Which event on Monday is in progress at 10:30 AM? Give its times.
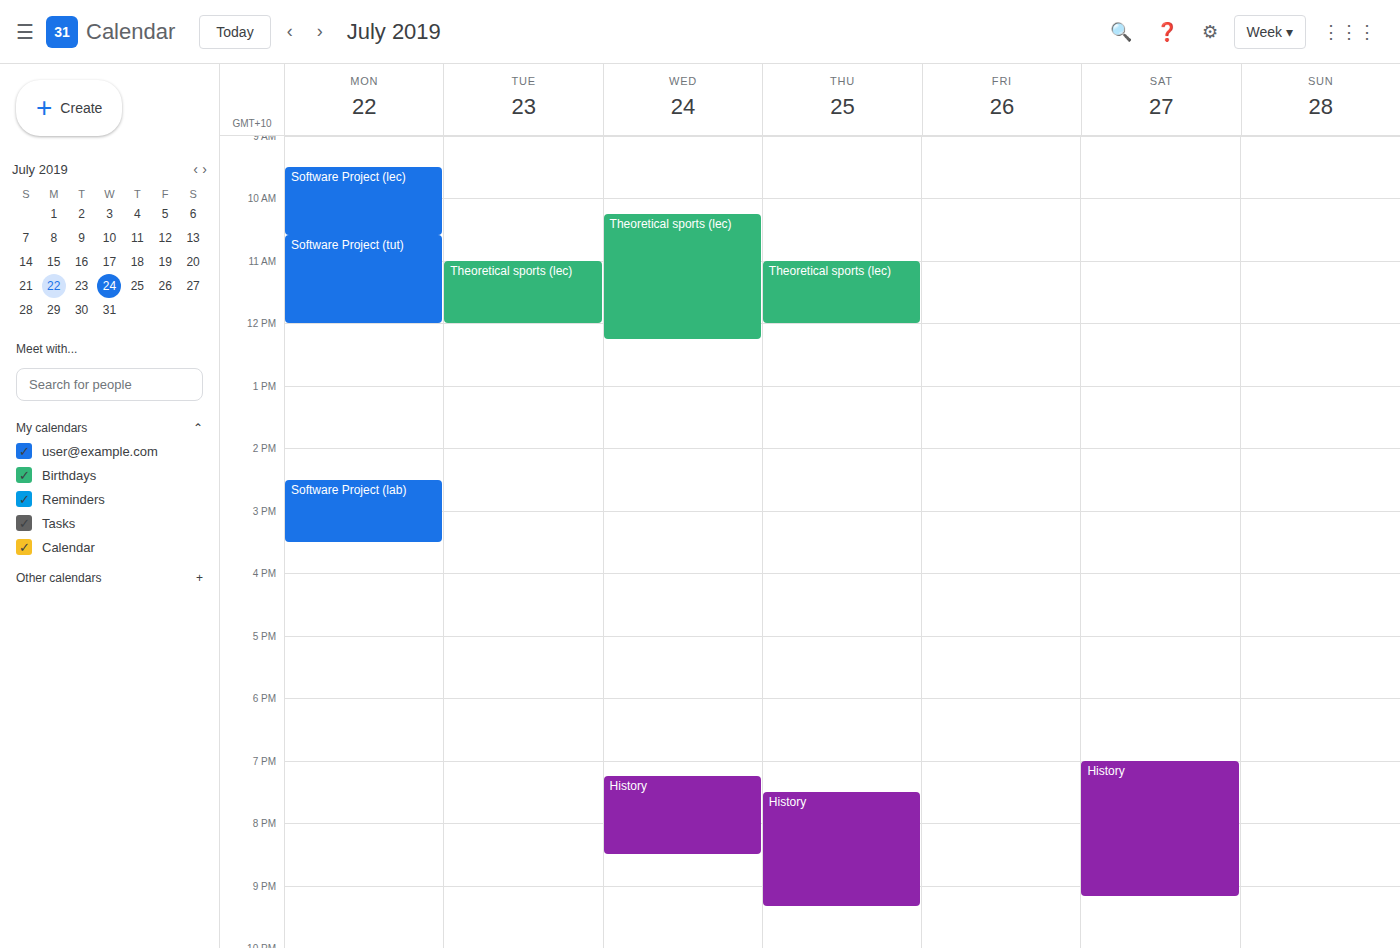
"Software Project (lec)", 9:30 AM to 10:35 AM